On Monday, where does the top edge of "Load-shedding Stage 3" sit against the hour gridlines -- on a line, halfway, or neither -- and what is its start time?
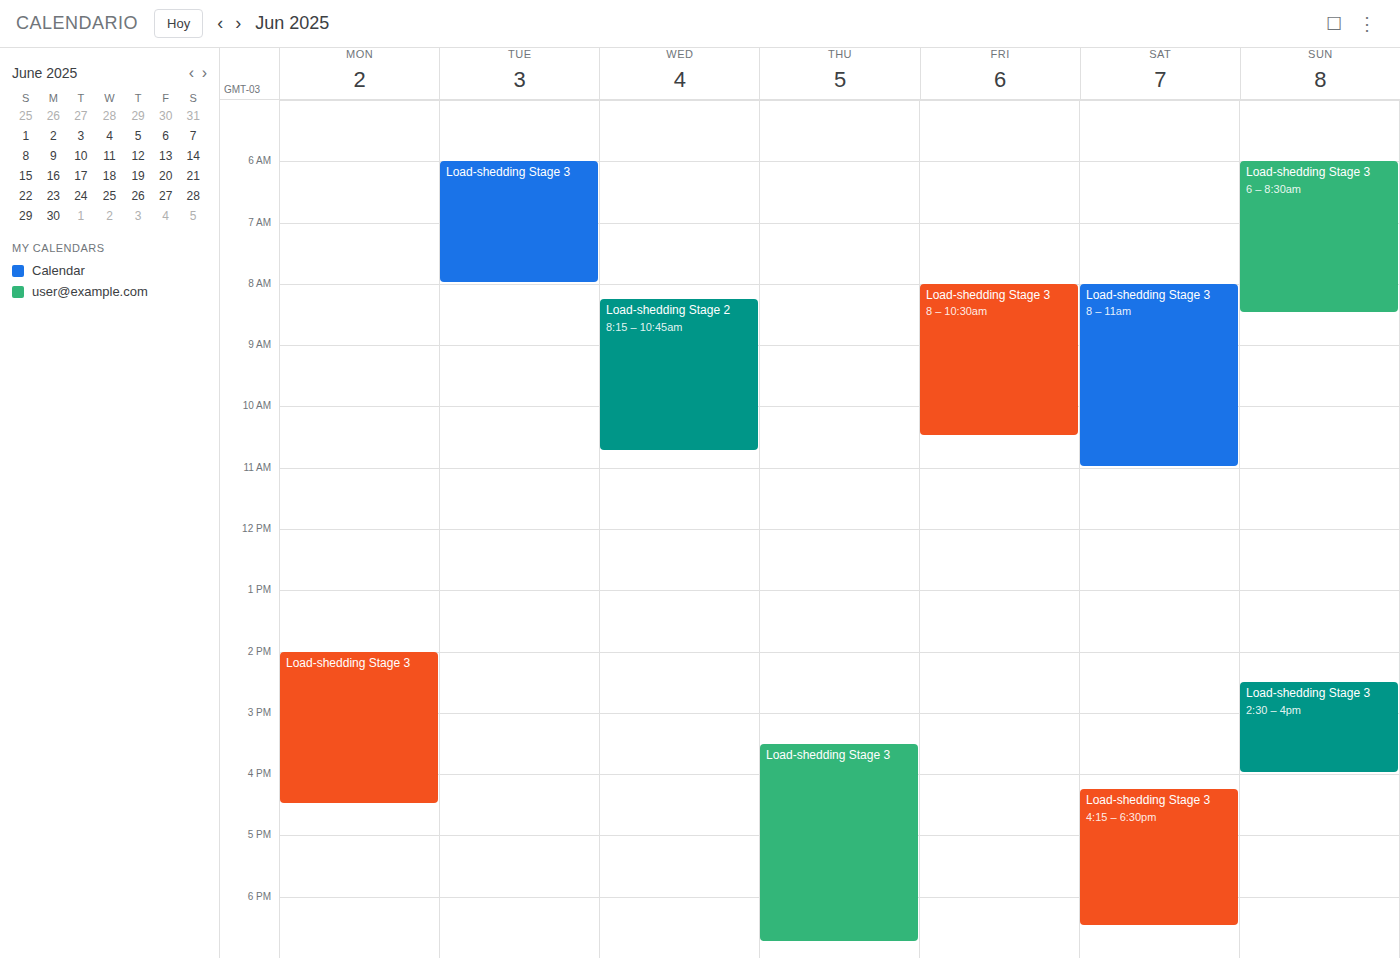
2:00 PM -- exactly on the 2 PM line.